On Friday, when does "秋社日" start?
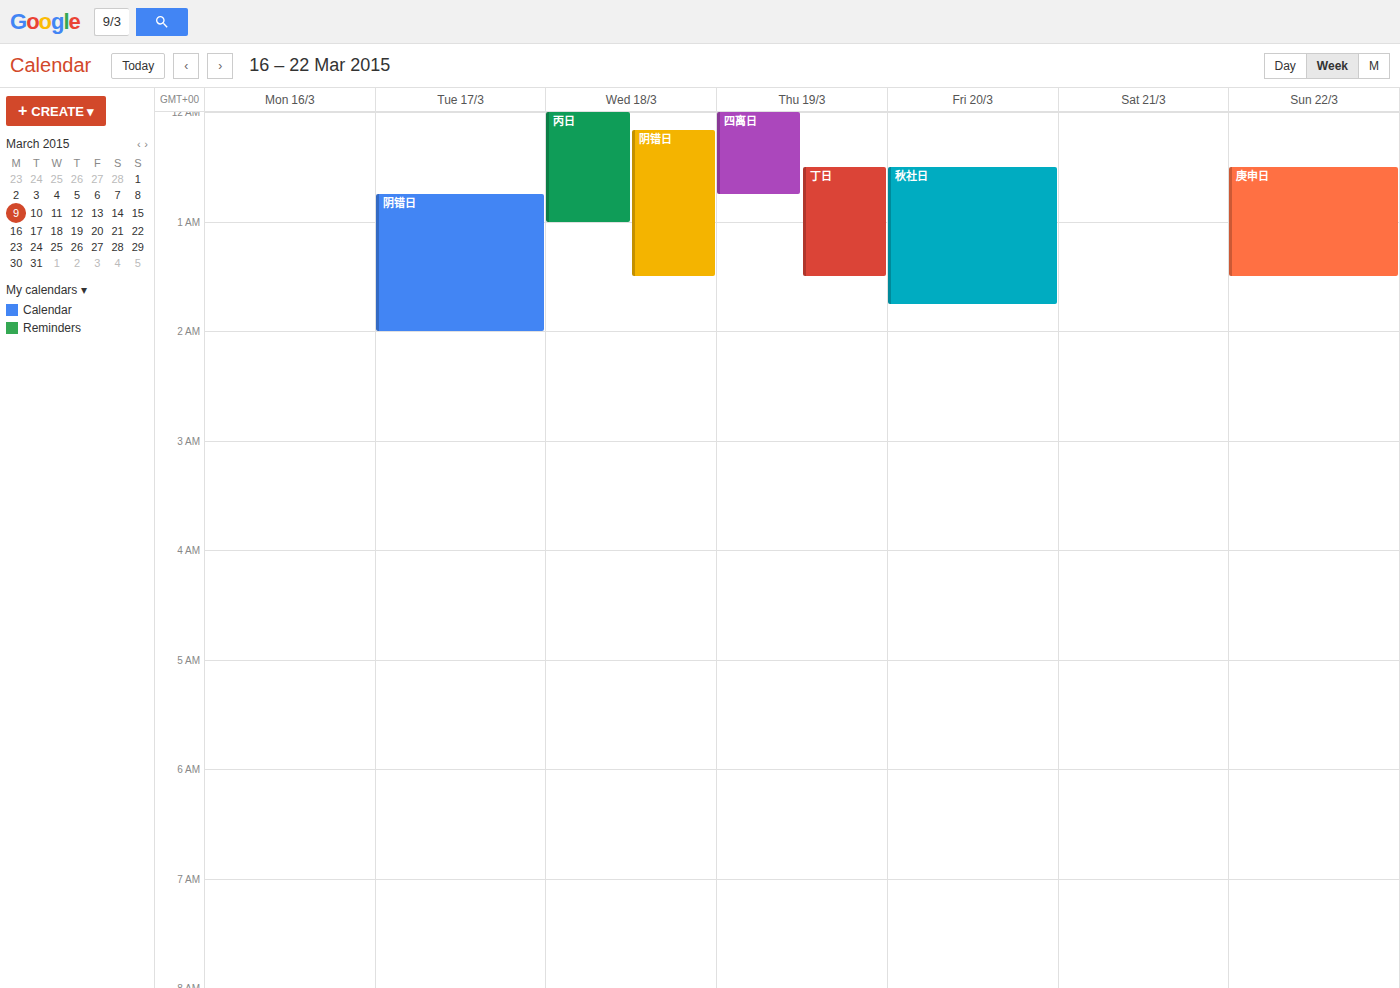
12:30 AM